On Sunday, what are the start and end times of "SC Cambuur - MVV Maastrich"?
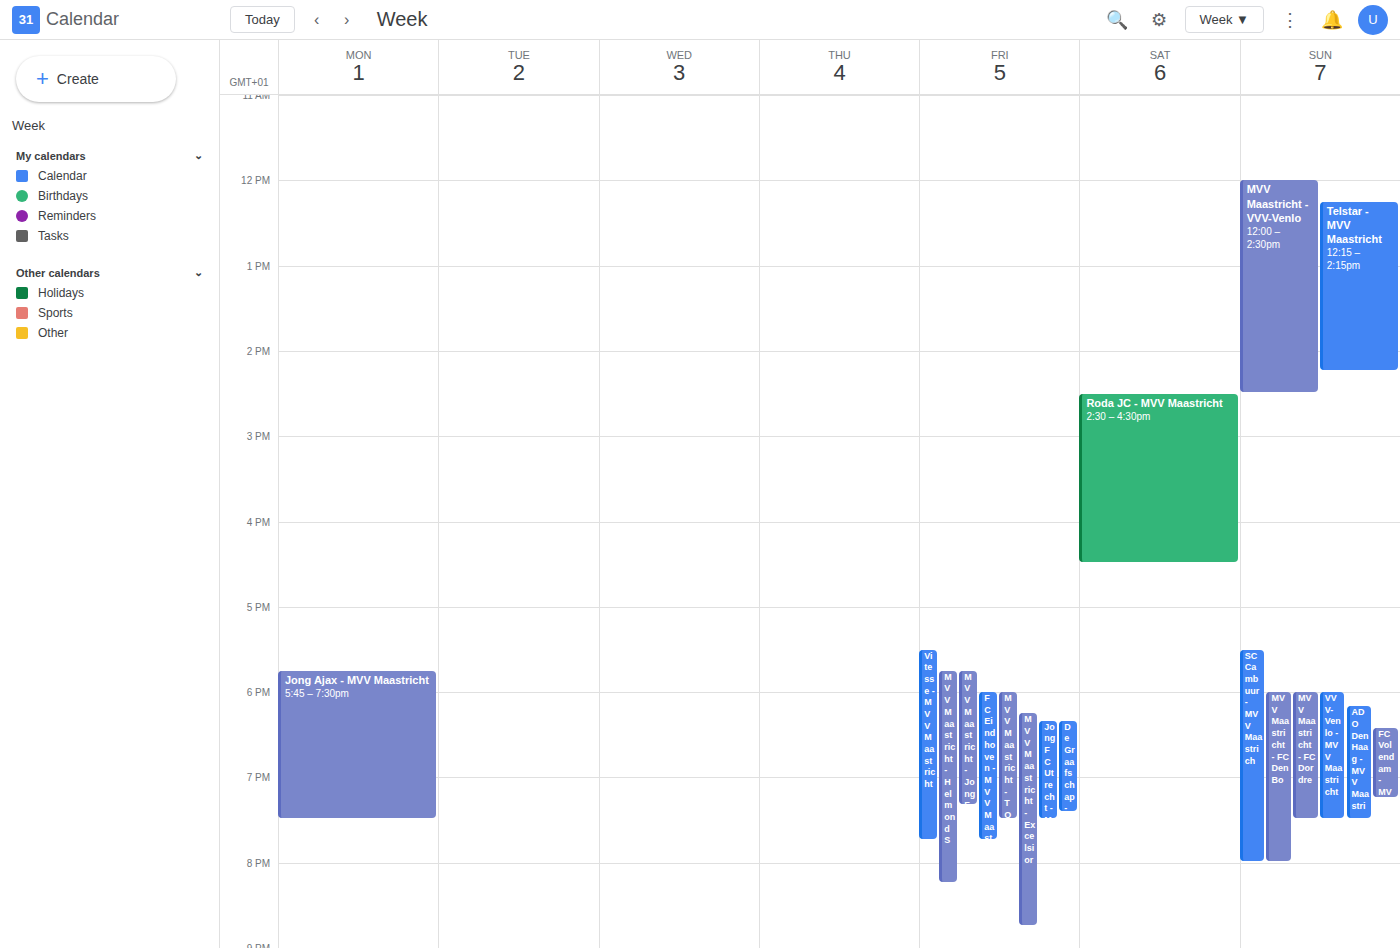
5:30 PM to 8:00 PM